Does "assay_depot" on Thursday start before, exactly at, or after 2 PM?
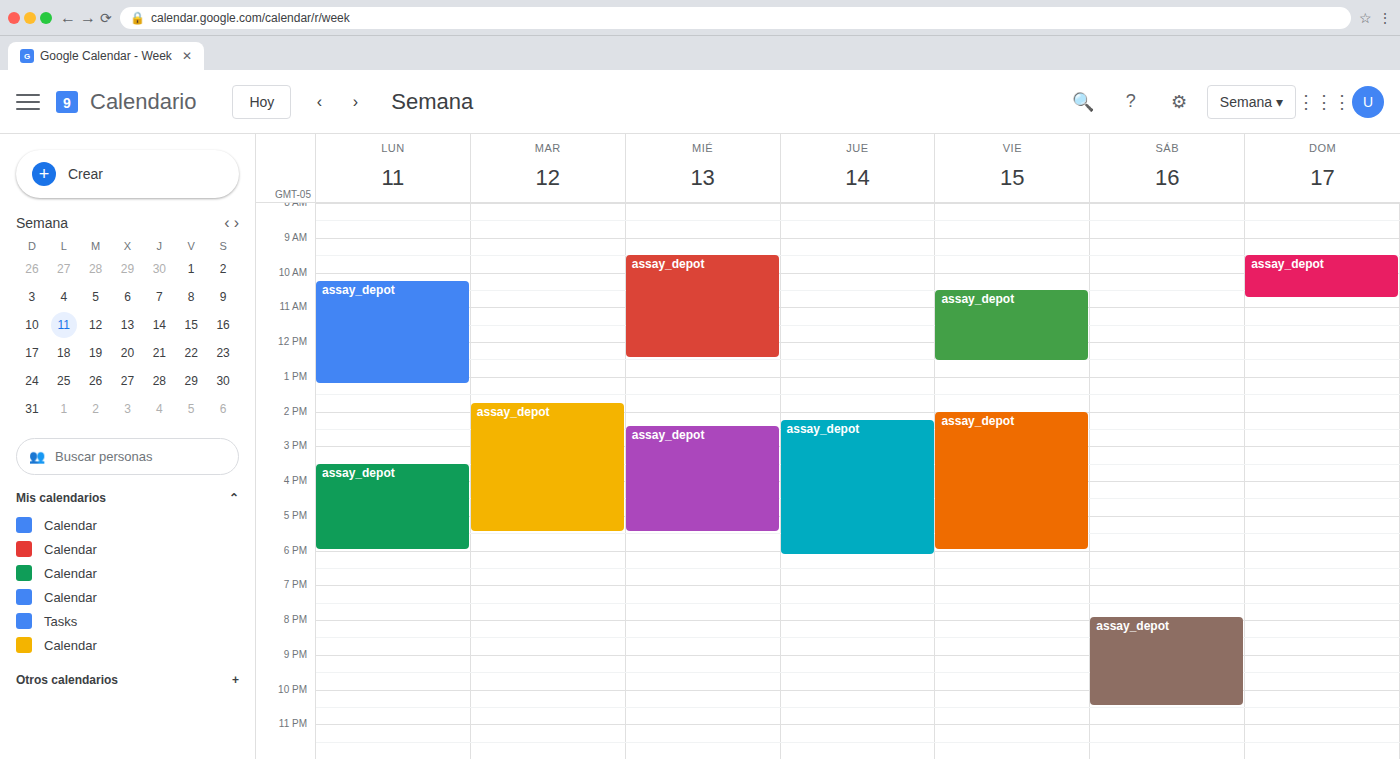
2:15 PM -- after 2 PM, 15 minutes below the 2 PM line.